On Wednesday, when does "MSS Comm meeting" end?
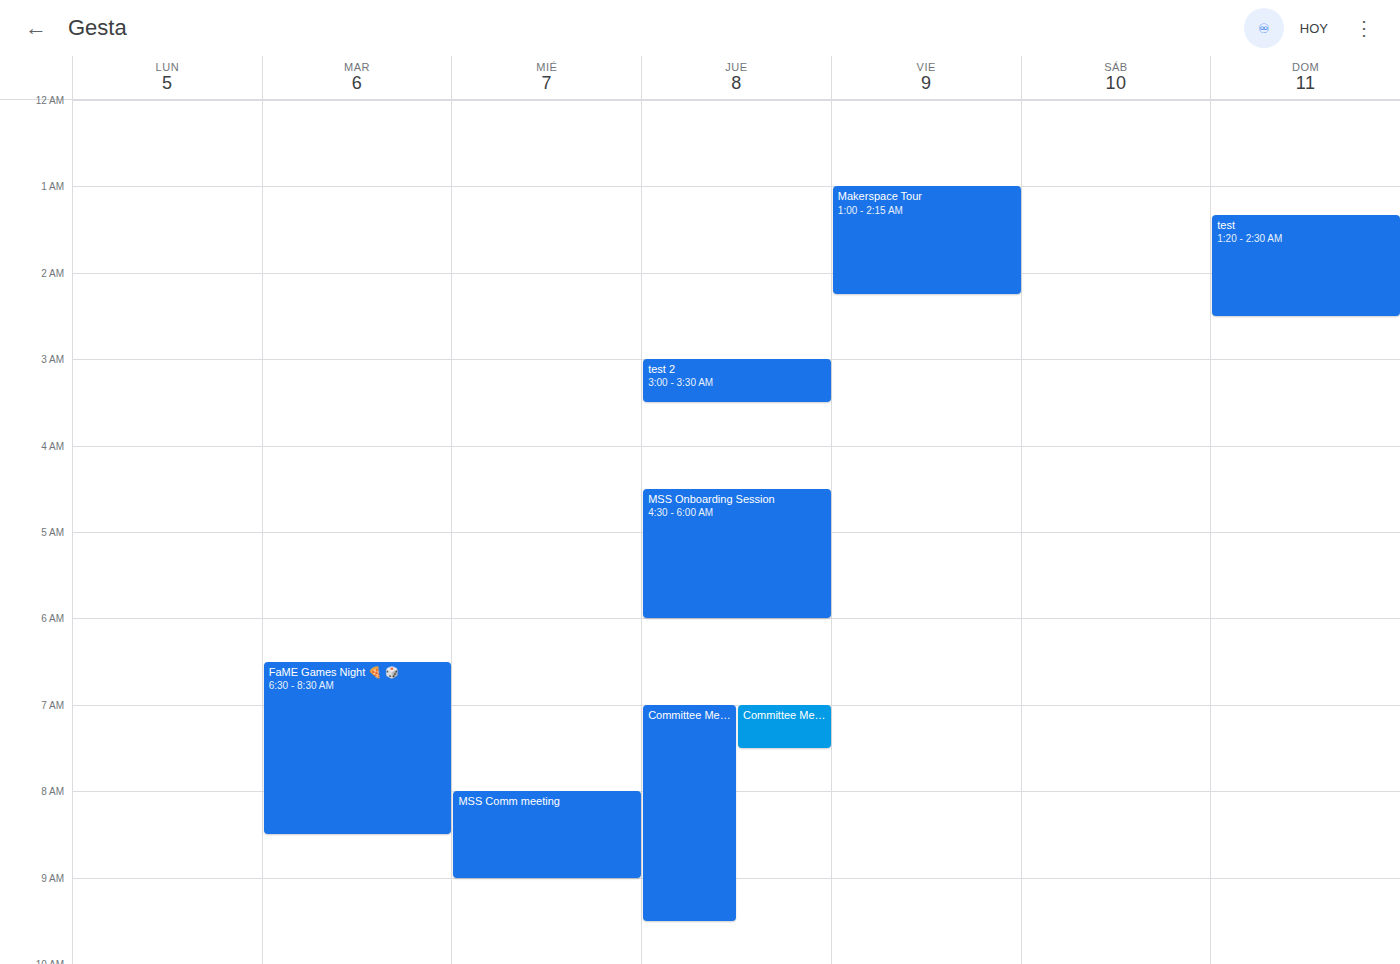
9:00 AM